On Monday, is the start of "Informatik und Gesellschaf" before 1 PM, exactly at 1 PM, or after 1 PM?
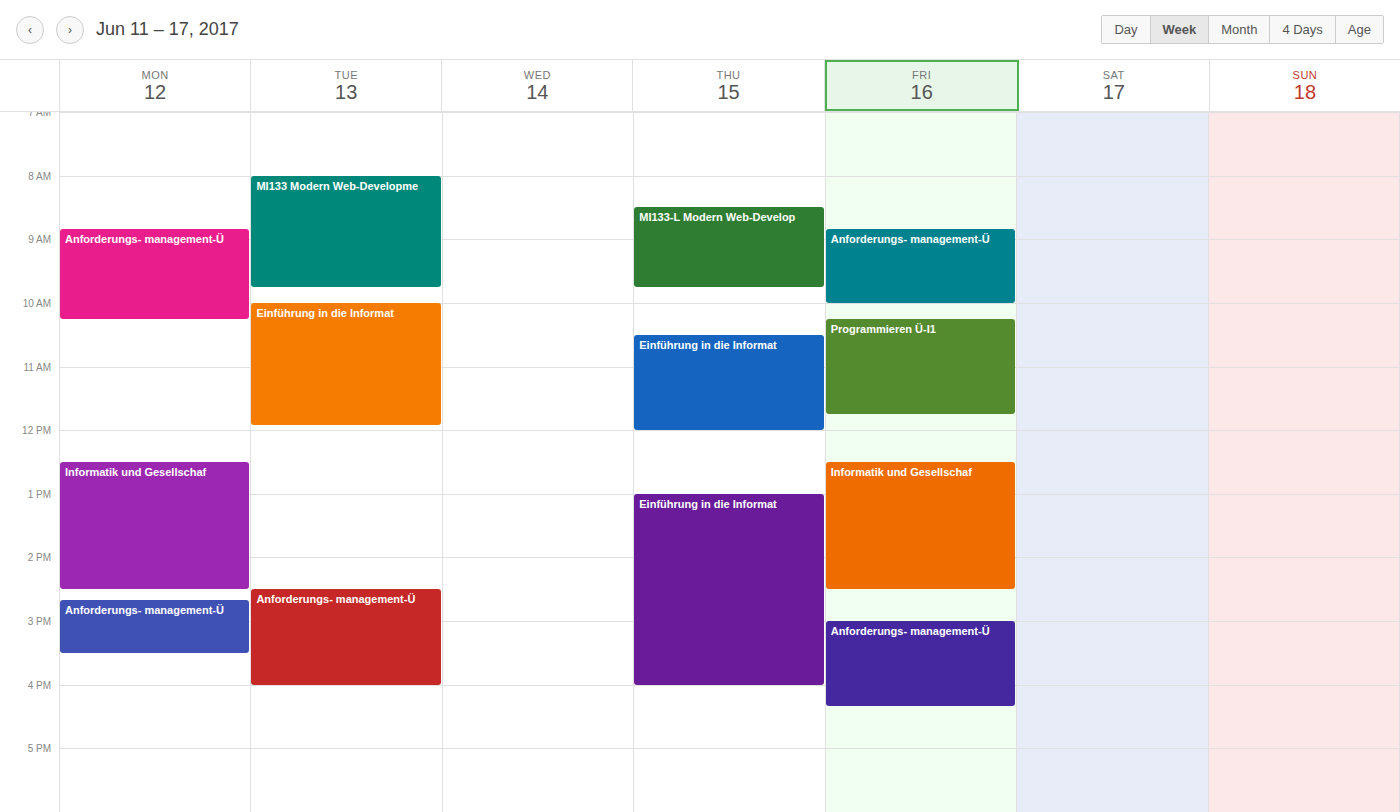
12:30 PM -- before 1 PM, 30 minutes above the 1 PM line.